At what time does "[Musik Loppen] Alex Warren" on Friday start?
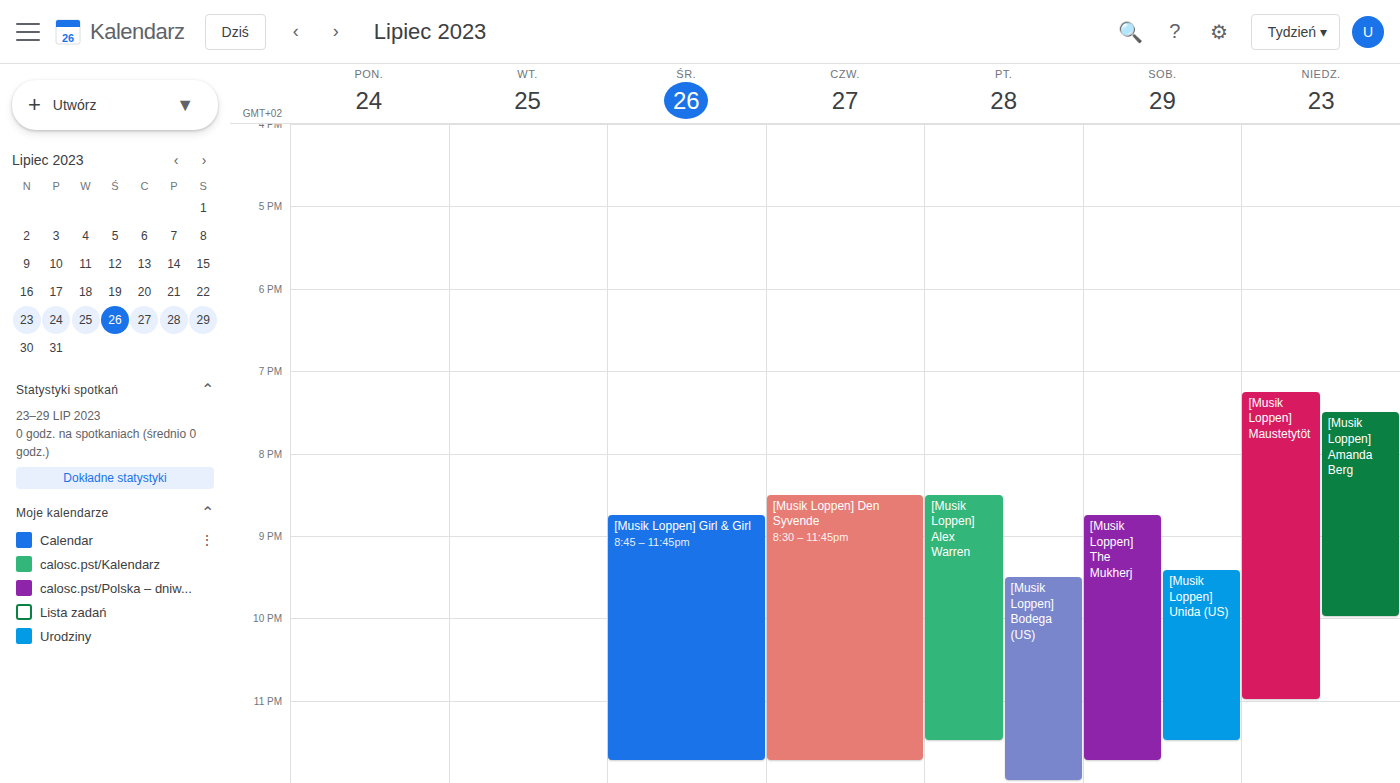
8:30 PM